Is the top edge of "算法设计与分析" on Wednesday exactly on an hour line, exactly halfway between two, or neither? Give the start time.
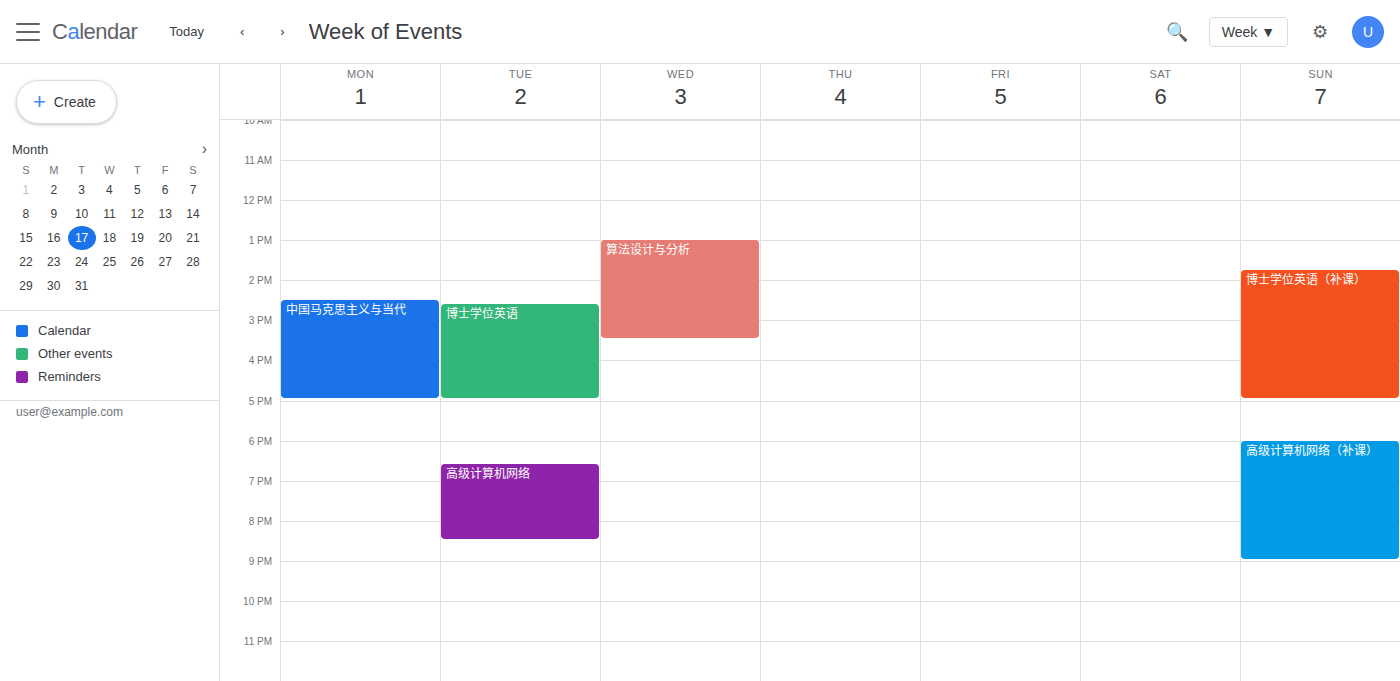
1:00 PM -- exactly on the 1 PM line.